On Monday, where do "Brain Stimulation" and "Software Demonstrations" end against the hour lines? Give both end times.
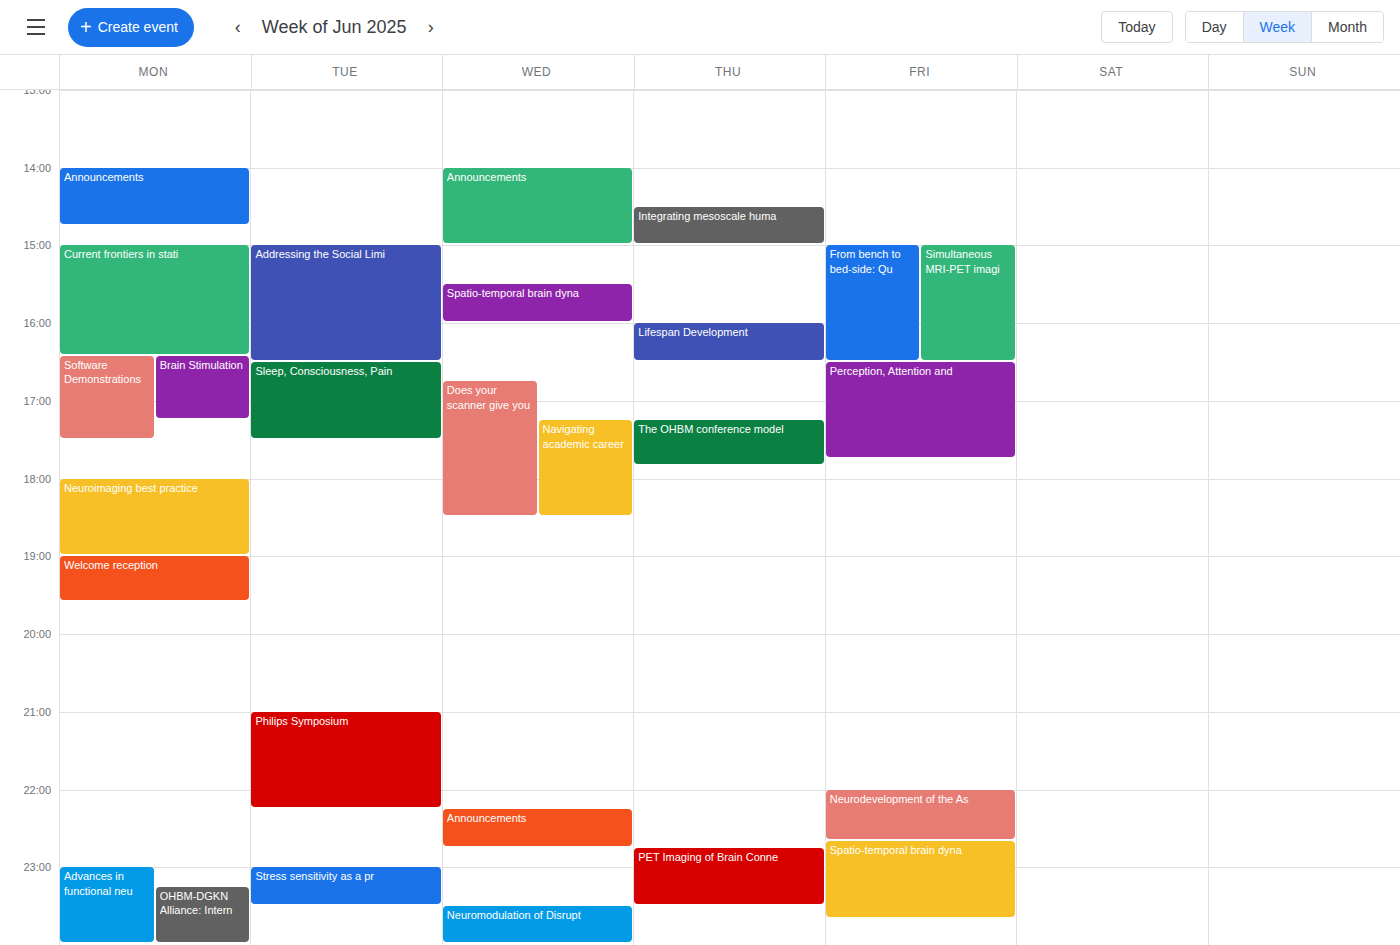
"Brain Stimulation": 5:15 PM, neither: a quarter of the way from the 5 PM line to the 6 PM line. "Software Demonstrations": 5:30 PM, halfway between the 5 PM and 6 PM lines.